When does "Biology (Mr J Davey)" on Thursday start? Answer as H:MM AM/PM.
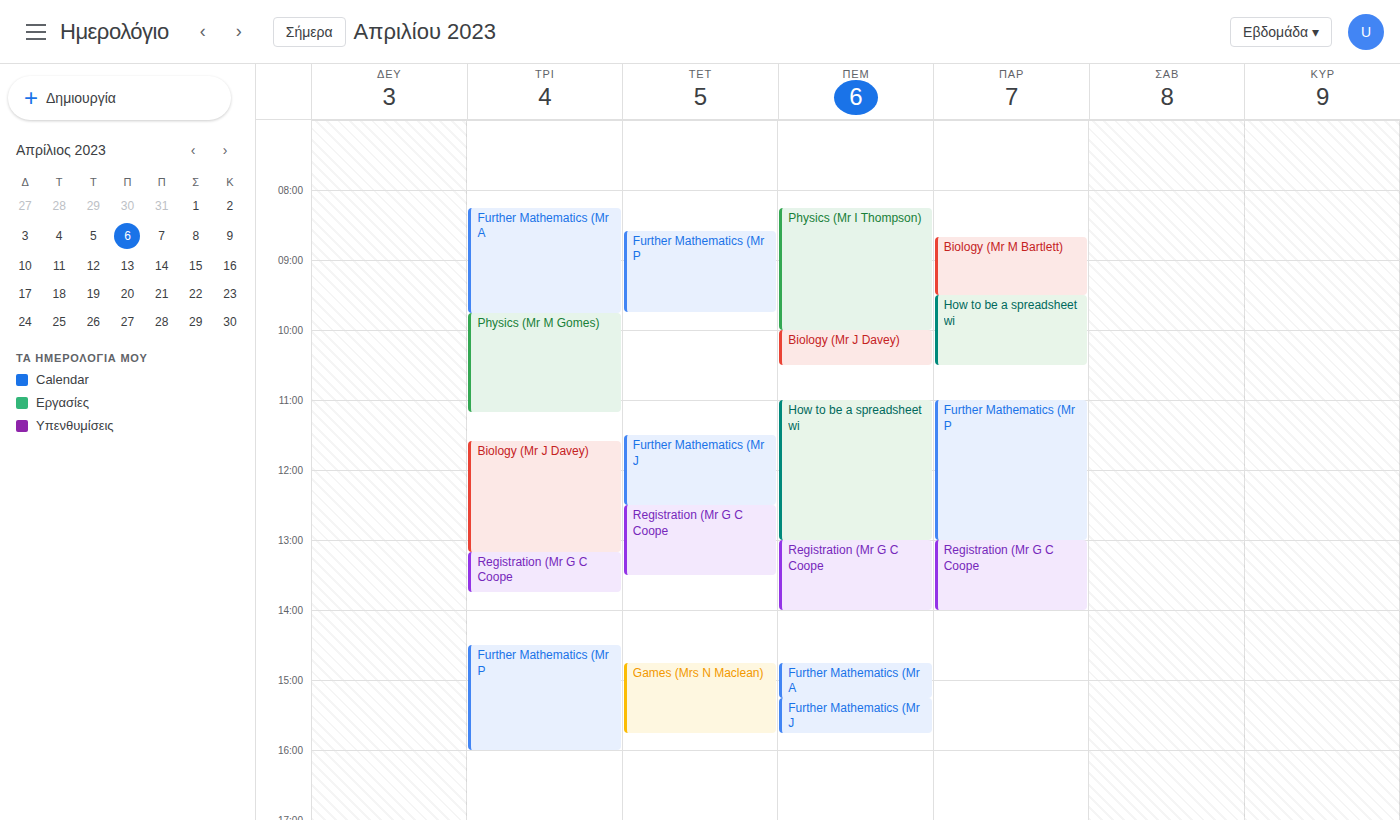
10:00 AM